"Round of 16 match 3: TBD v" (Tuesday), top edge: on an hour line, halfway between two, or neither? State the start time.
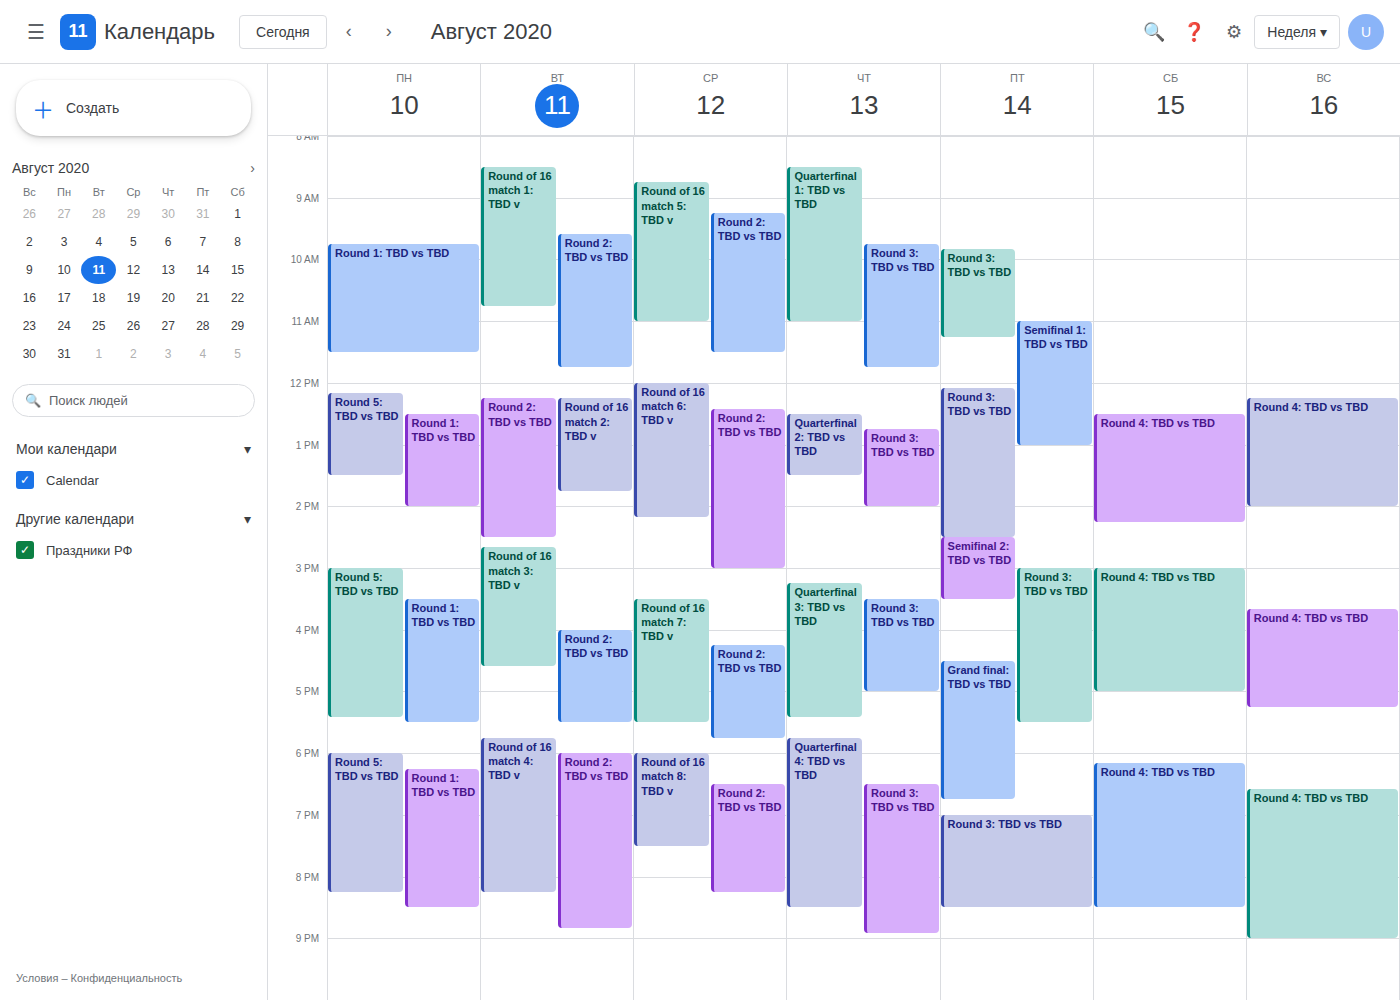
2:40 PM -- neither: 40 minutes below the 2 PM line and 20 minutes above the 3 PM line.